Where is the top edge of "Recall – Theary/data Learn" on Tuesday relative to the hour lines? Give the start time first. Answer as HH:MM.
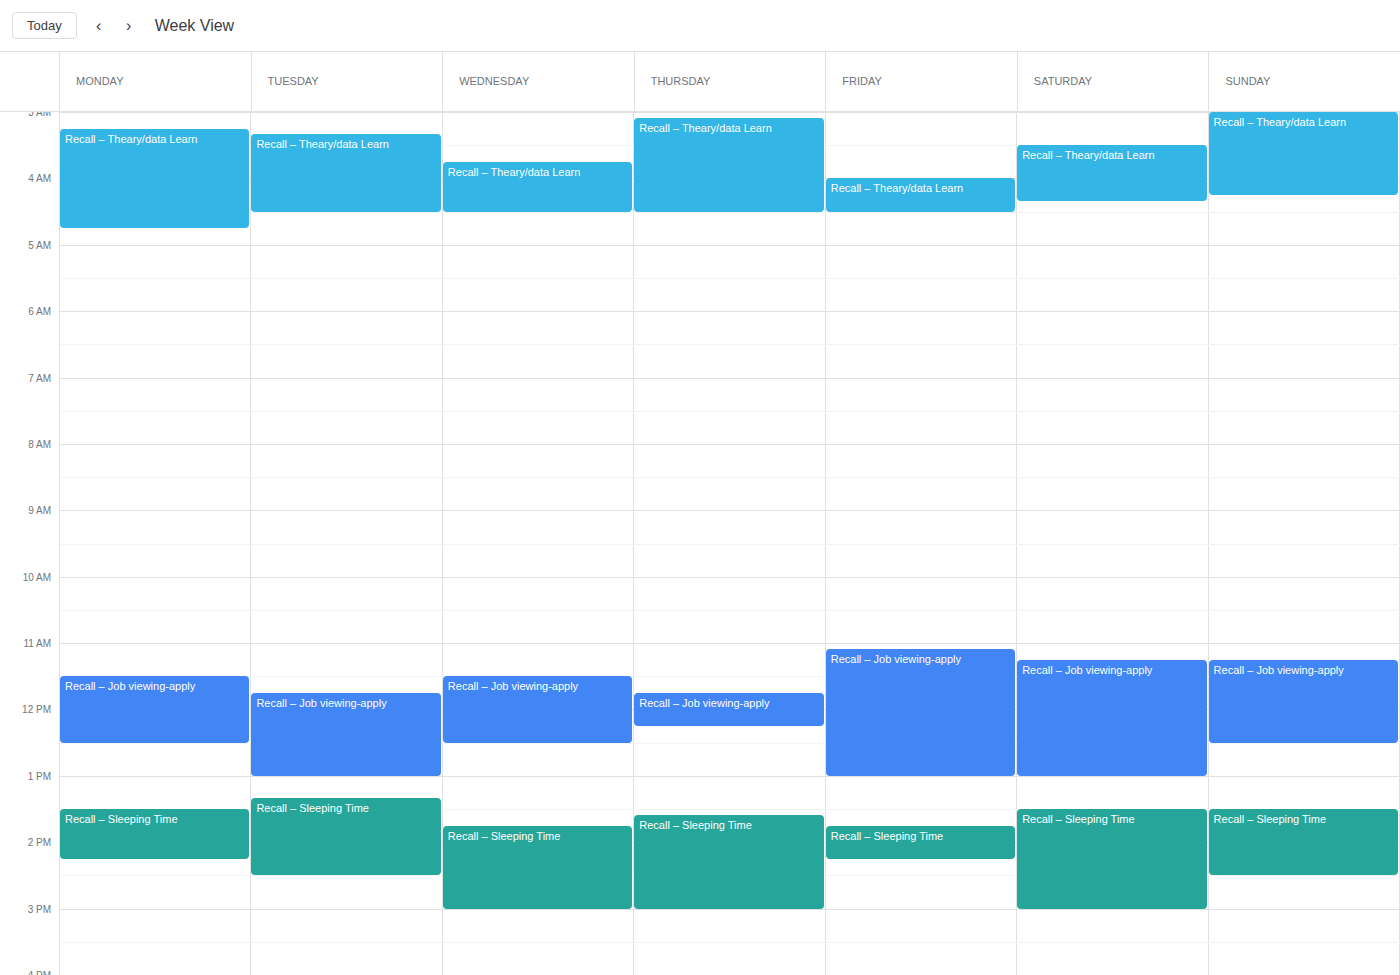
03:20 -- neither: 20 minutes below the 03:00 line and 40 minutes above the 04:00 line.